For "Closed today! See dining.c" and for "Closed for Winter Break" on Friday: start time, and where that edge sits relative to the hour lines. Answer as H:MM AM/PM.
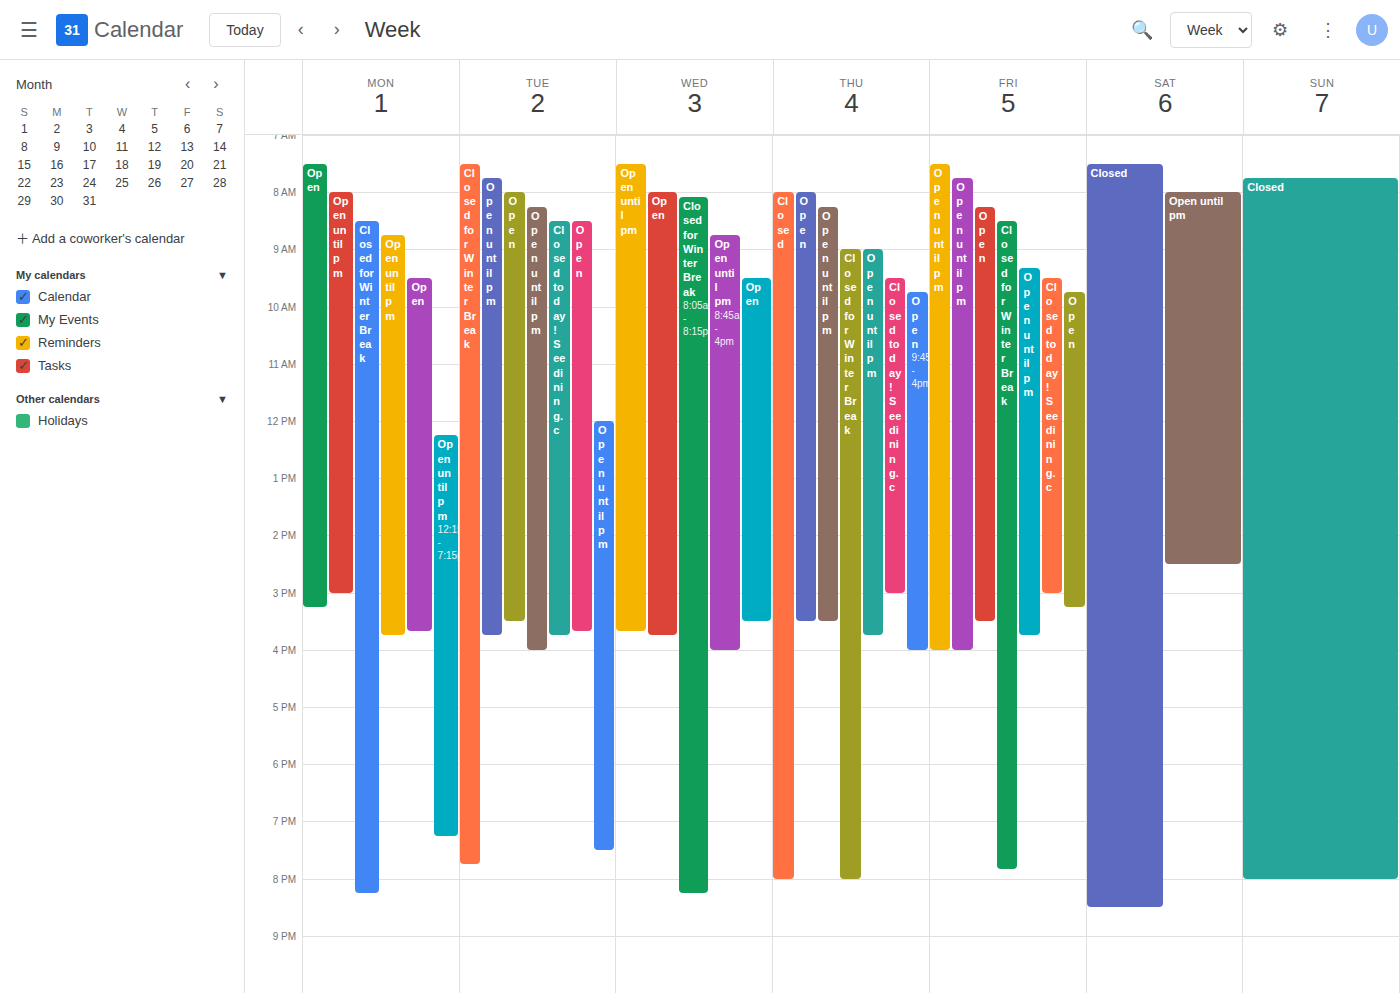
"Closed today! See dining.c": 9:30 AM, halfway between the 9 AM and 10 AM lines. "Closed for Winter Break": 8:30 AM, halfway between the 8 AM and 9 AM lines.